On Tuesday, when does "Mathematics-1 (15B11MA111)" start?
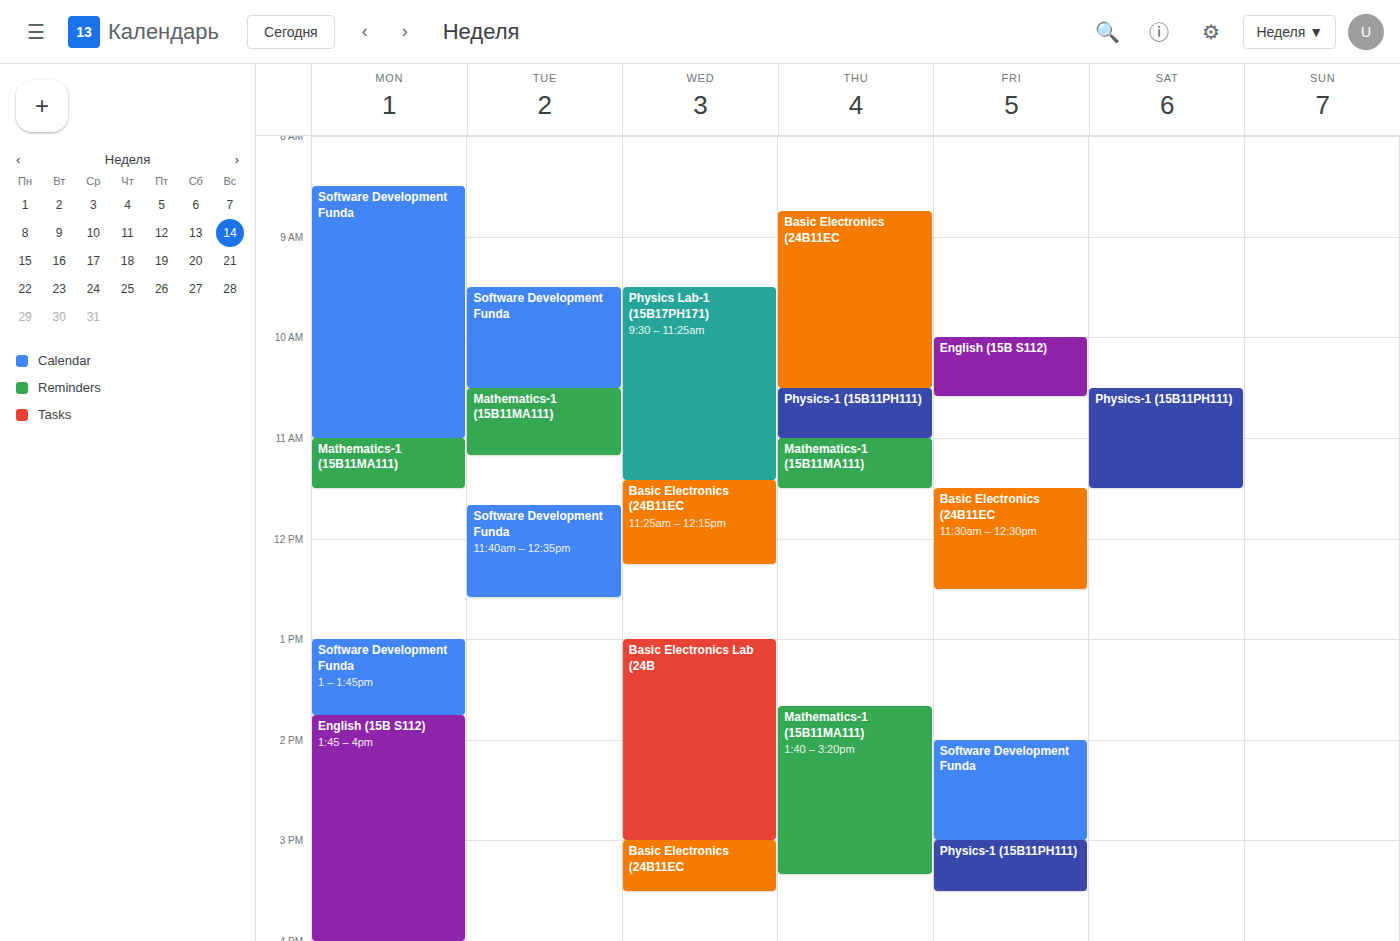
10:30 AM